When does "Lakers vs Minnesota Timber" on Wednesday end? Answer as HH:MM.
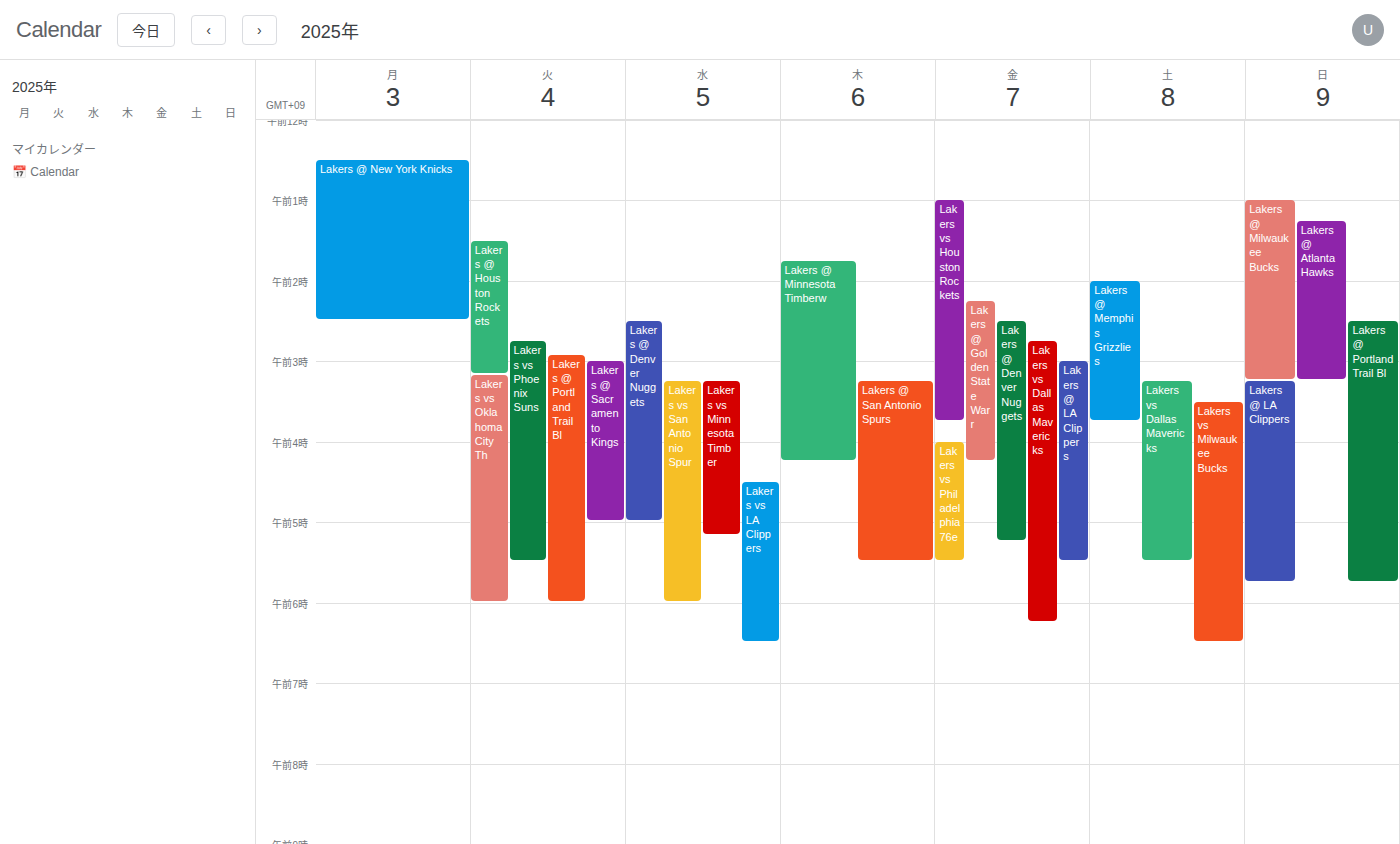
05:10